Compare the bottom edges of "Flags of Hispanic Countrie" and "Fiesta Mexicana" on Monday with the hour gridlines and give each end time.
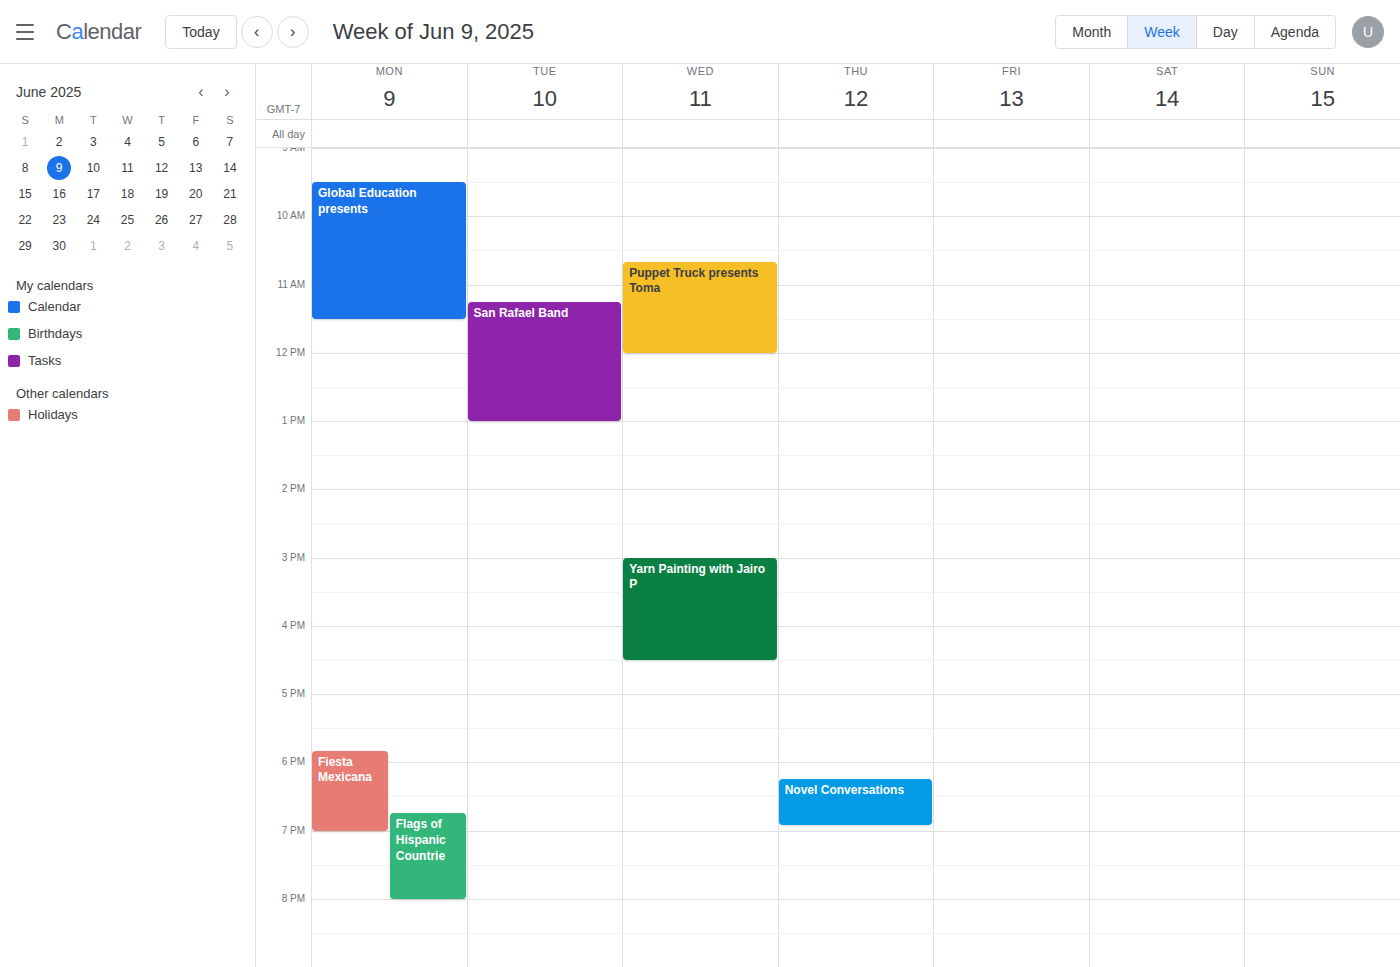
"Flags of Hispanic Countrie": 8:00 PM, exactly on the 8 PM line. "Fiesta Mexicana": 7:00 PM, exactly on the 7 PM line.